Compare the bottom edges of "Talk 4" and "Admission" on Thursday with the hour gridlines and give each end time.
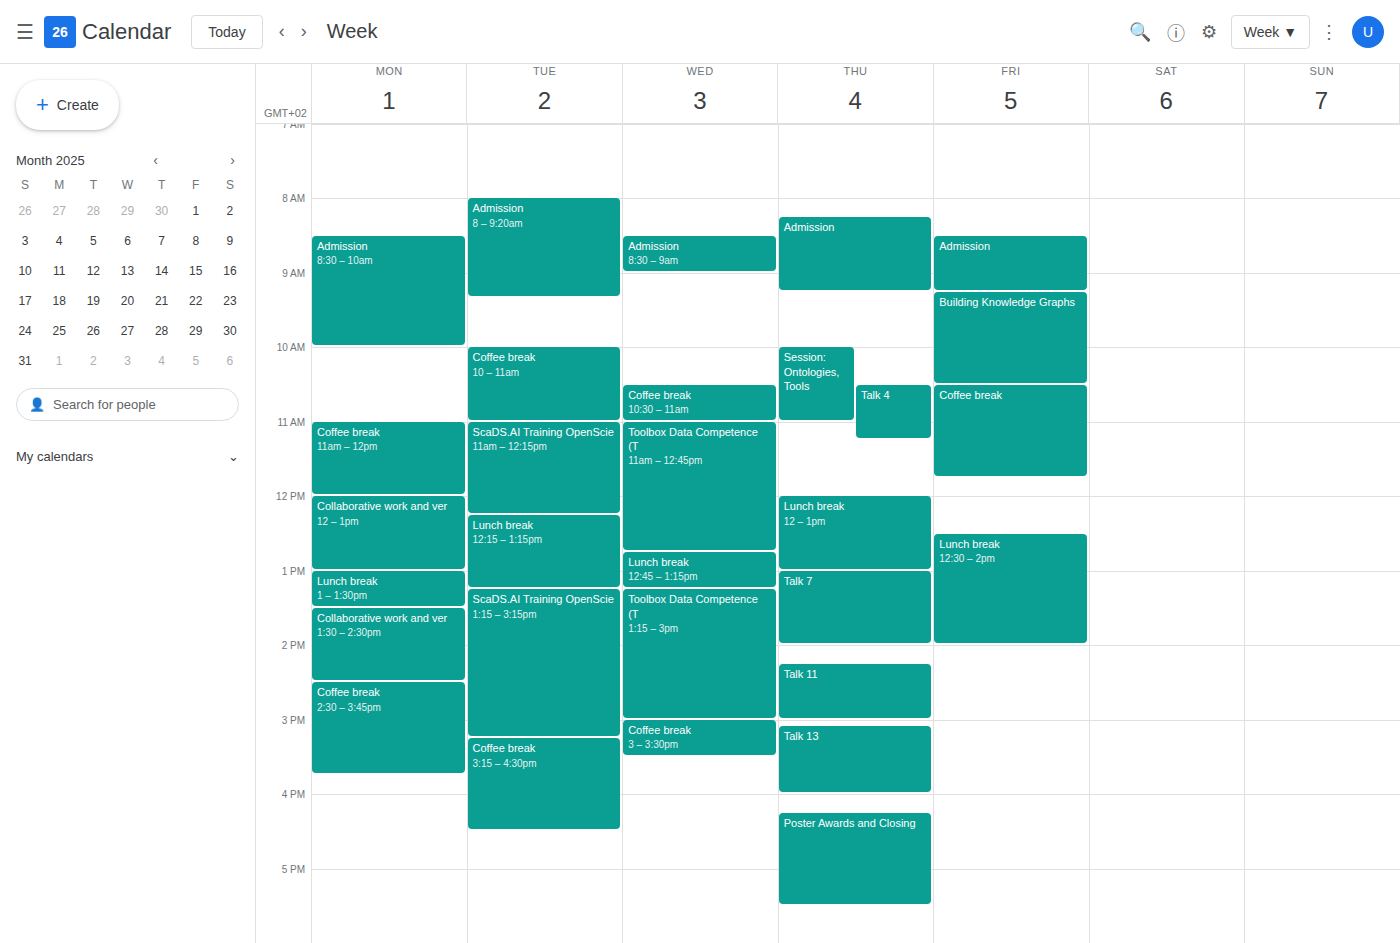
"Talk 4": 11:15 AM, neither: a quarter of the way from the 11 AM line to the 12 PM line. "Admission": 9:15 AM, neither: a quarter of the way from the 9 AM line to the 10 AM line.